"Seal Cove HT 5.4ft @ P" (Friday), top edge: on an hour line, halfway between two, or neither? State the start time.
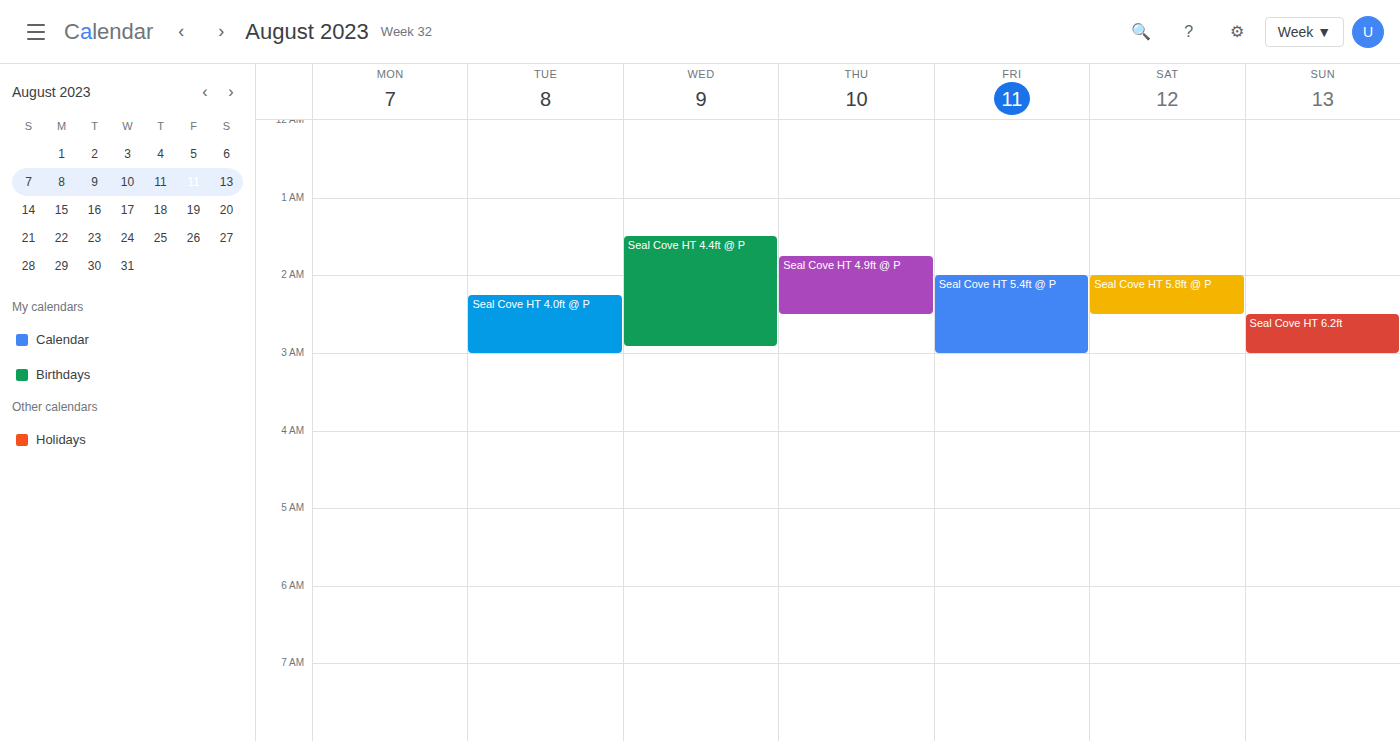
2:00 AM -- exactly on the 2 AM line.